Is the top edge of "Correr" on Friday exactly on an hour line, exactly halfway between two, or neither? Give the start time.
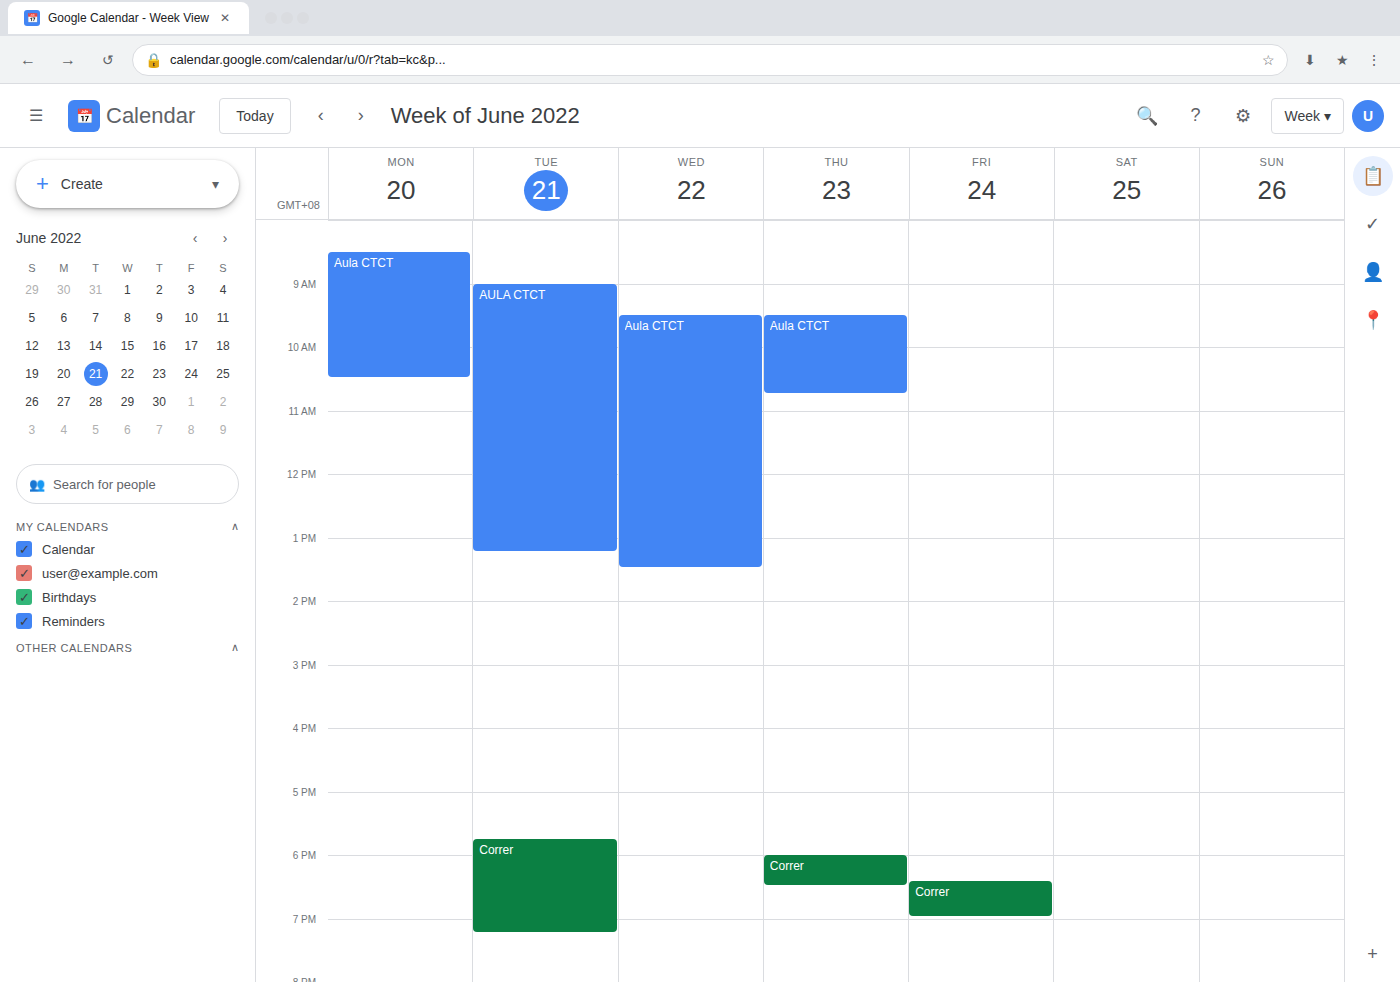
6:25 PM -- neither: 25 minutes below the 6 PM line and 35 minutes above the 7 PM line.